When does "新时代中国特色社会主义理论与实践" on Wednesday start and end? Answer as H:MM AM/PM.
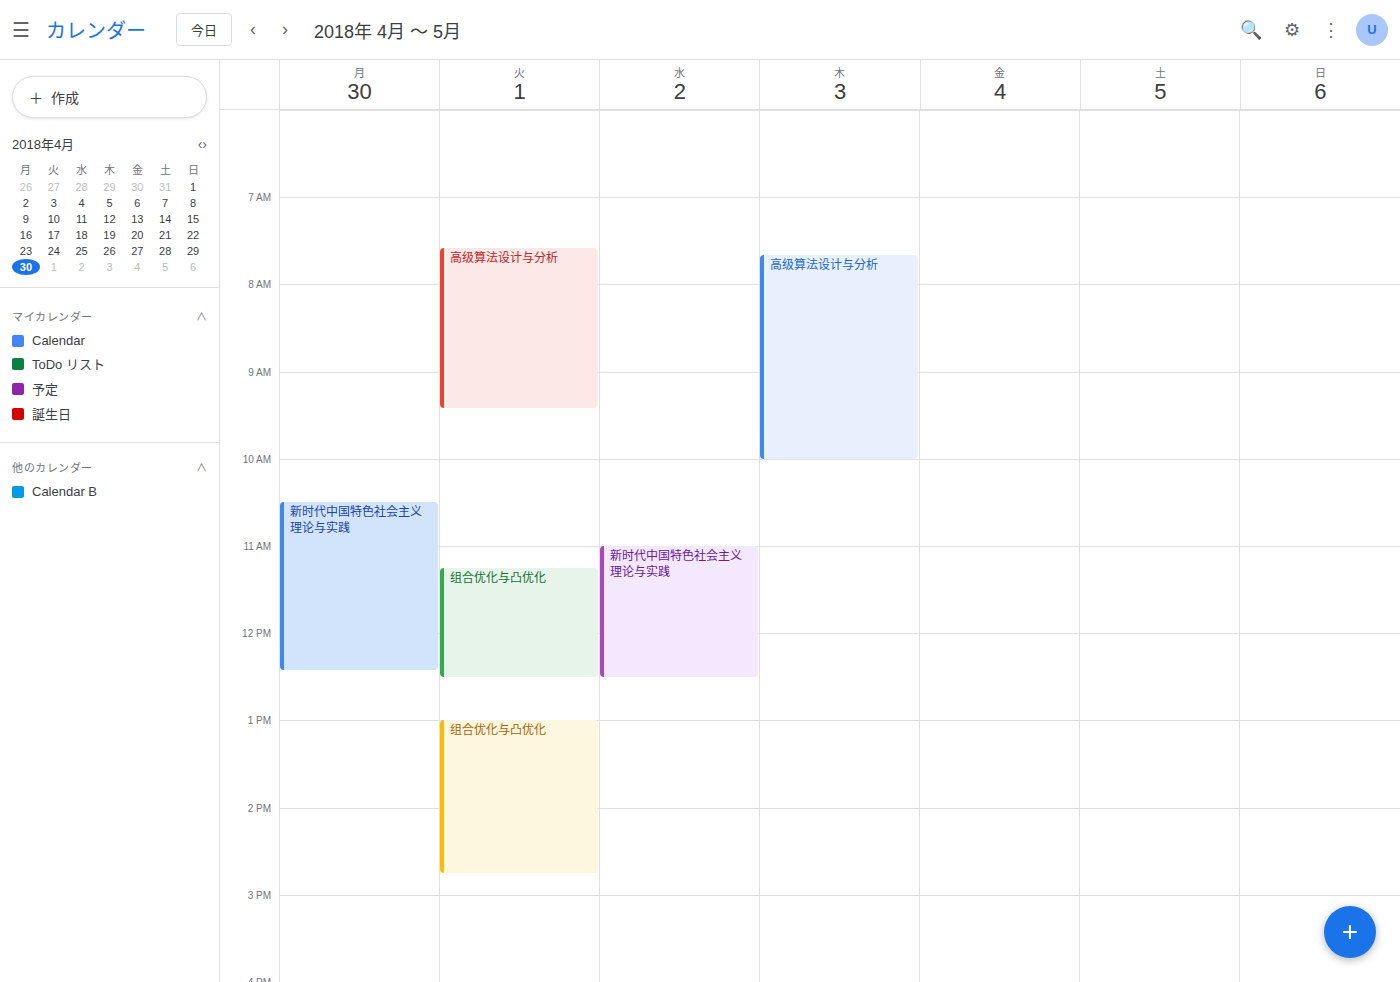
11:00 AM to 12:30 PM